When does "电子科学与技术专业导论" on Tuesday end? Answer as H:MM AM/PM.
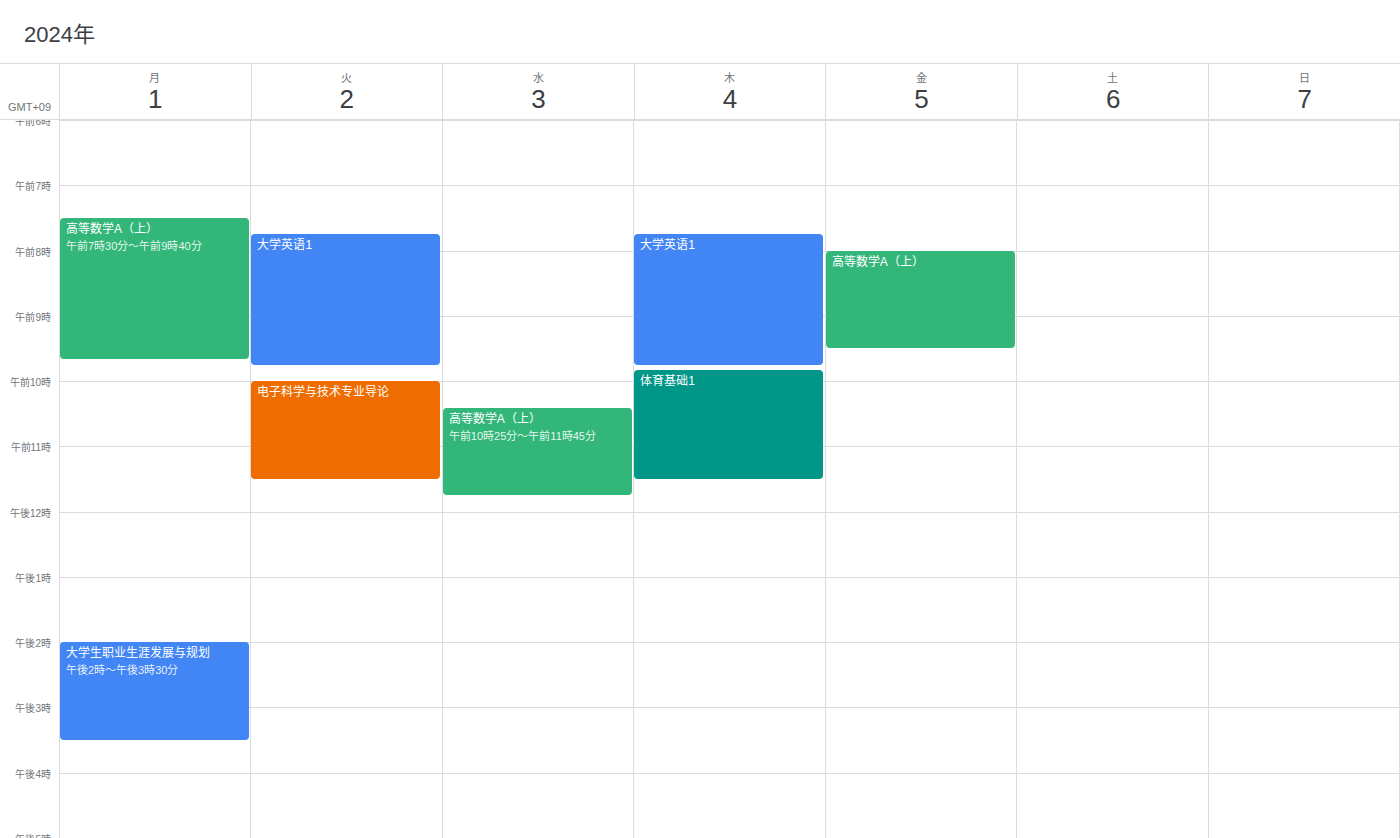
11:30 AM